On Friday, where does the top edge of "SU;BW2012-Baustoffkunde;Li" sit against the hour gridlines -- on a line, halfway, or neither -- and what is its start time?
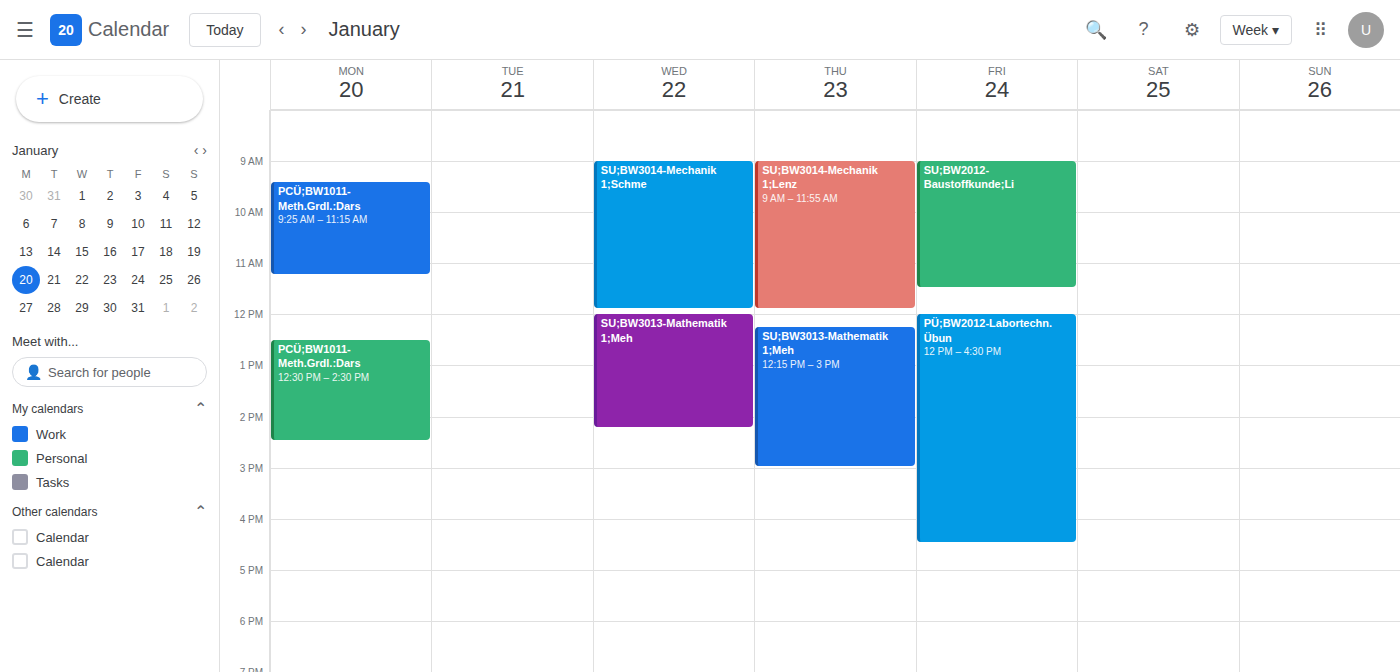
09:00 -- exactly on the 09:00 line.